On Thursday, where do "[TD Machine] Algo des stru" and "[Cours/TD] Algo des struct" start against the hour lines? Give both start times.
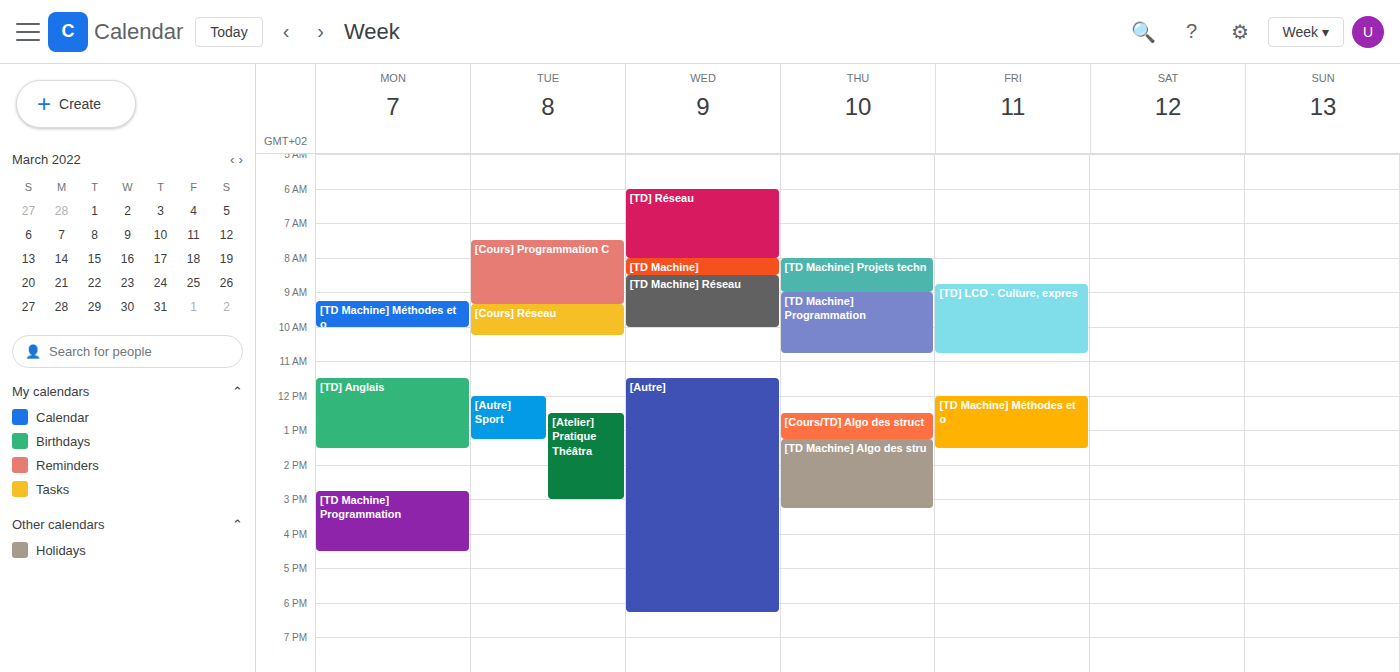
"[TD Machine] Algo des stru": 13:15, neither: a quarter of the way from the 13:00 line to the 14:00 line. "[Cours/TD] Algo des struct": 12:30, halfway between the 12:00 and 13:00 lines.